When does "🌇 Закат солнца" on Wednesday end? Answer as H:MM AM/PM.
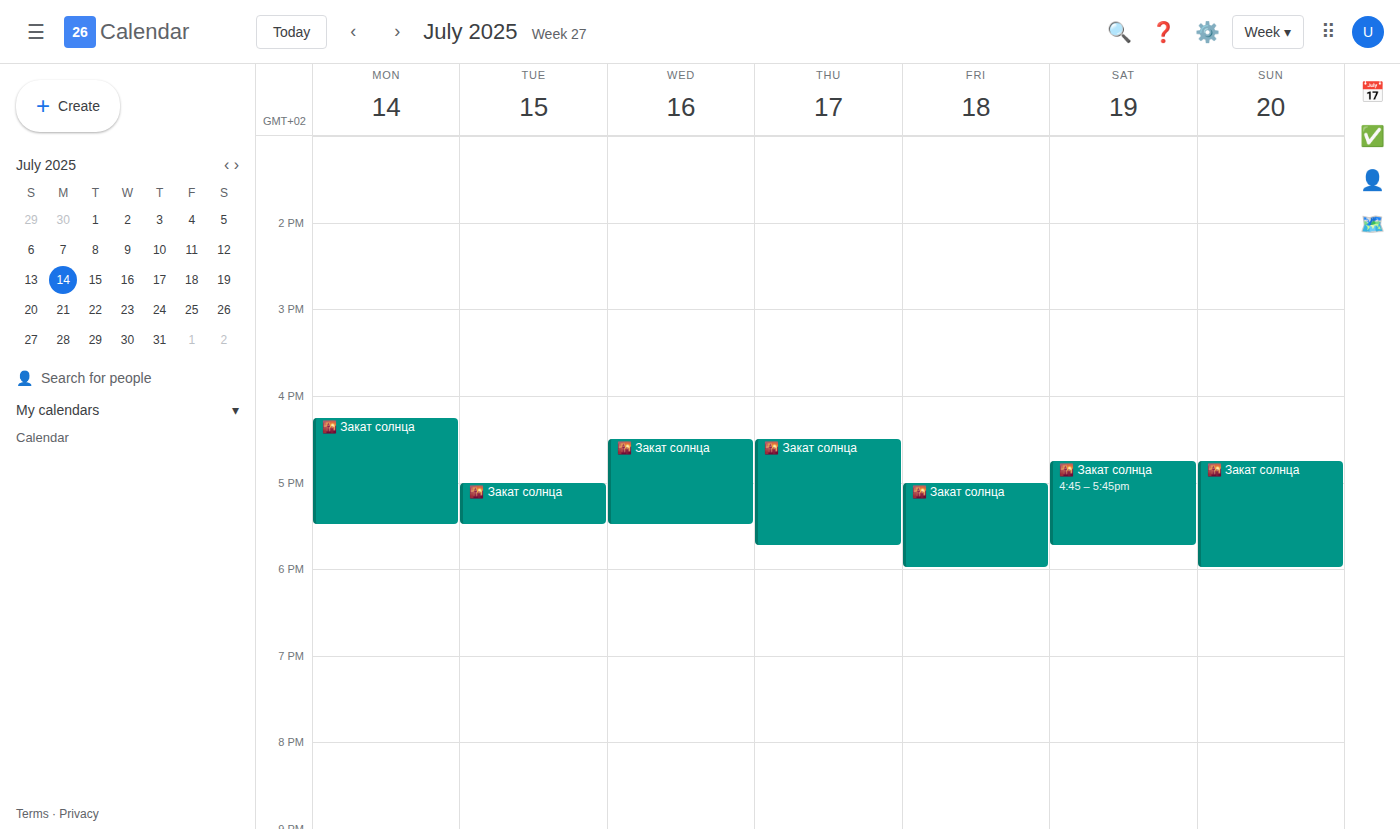
5:30 PM